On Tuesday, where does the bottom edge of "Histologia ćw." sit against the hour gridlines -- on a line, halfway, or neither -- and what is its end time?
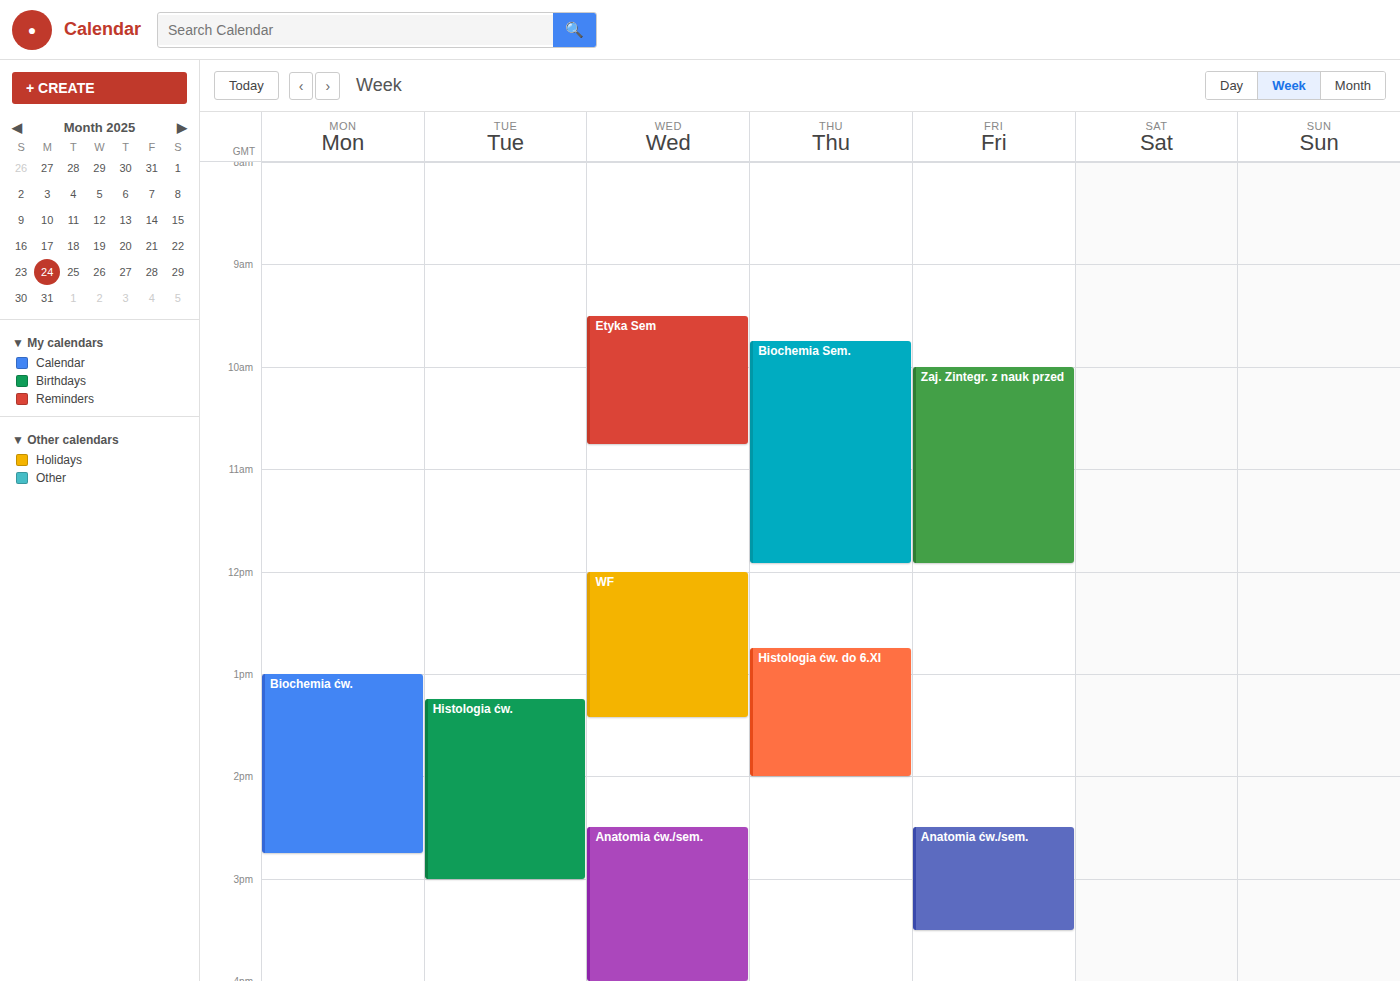
15:00 -- exactly on the 15:00 line.